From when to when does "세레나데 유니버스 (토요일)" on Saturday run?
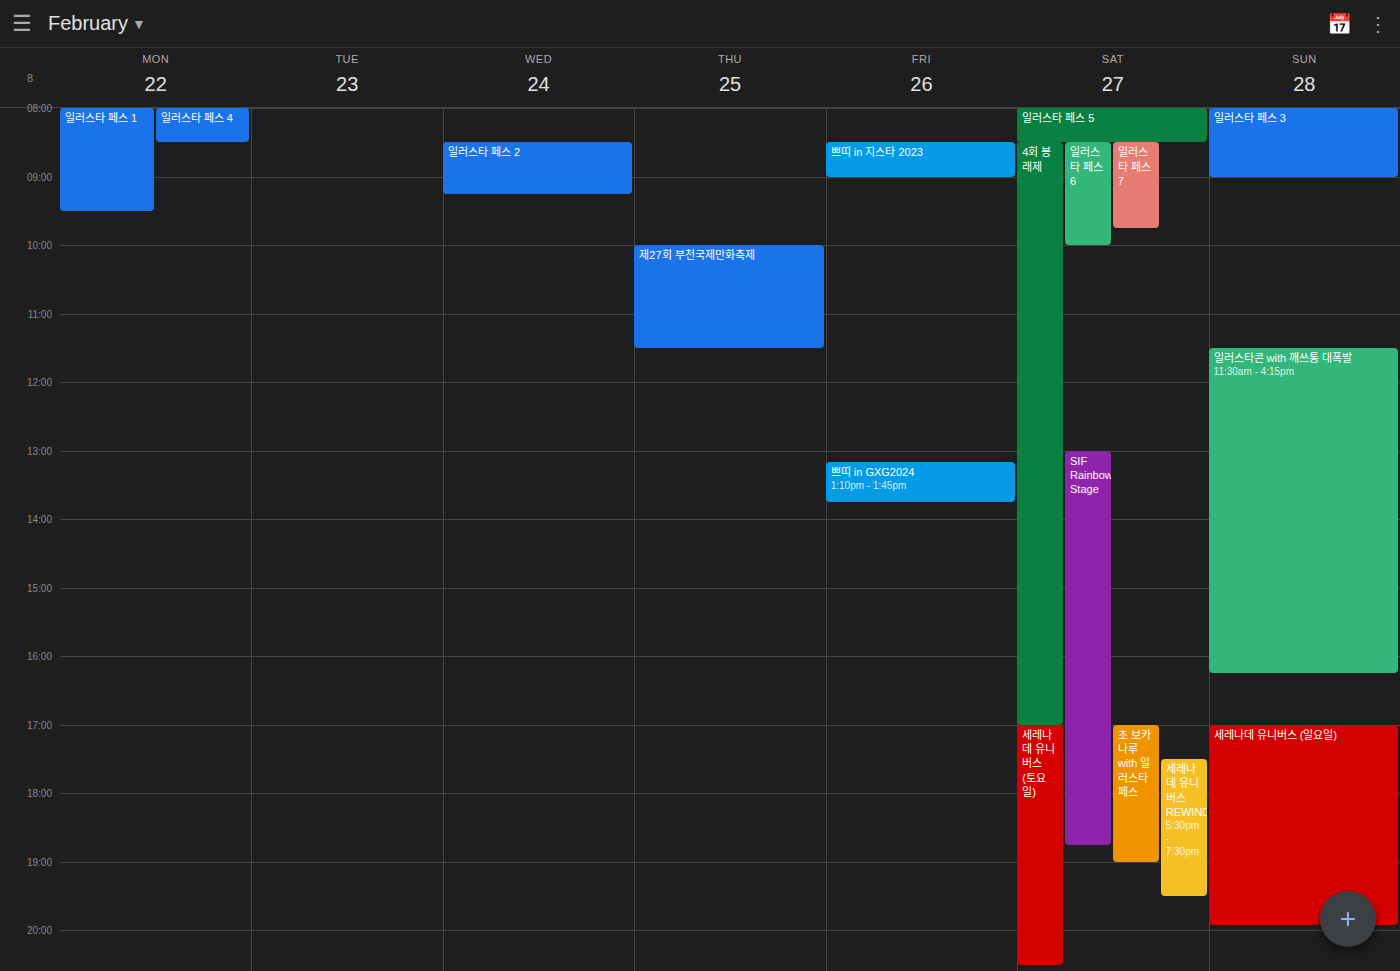
17:00 to 20:30